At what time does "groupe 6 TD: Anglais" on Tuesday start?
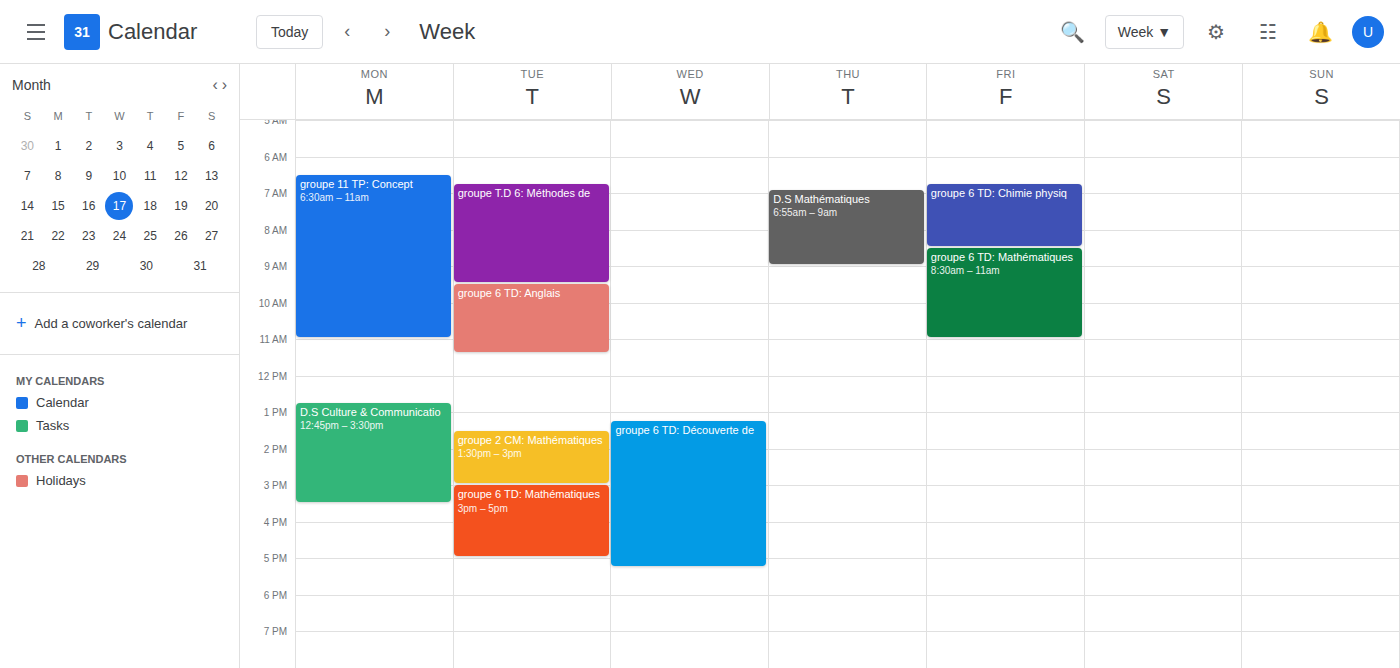
9:30 AM